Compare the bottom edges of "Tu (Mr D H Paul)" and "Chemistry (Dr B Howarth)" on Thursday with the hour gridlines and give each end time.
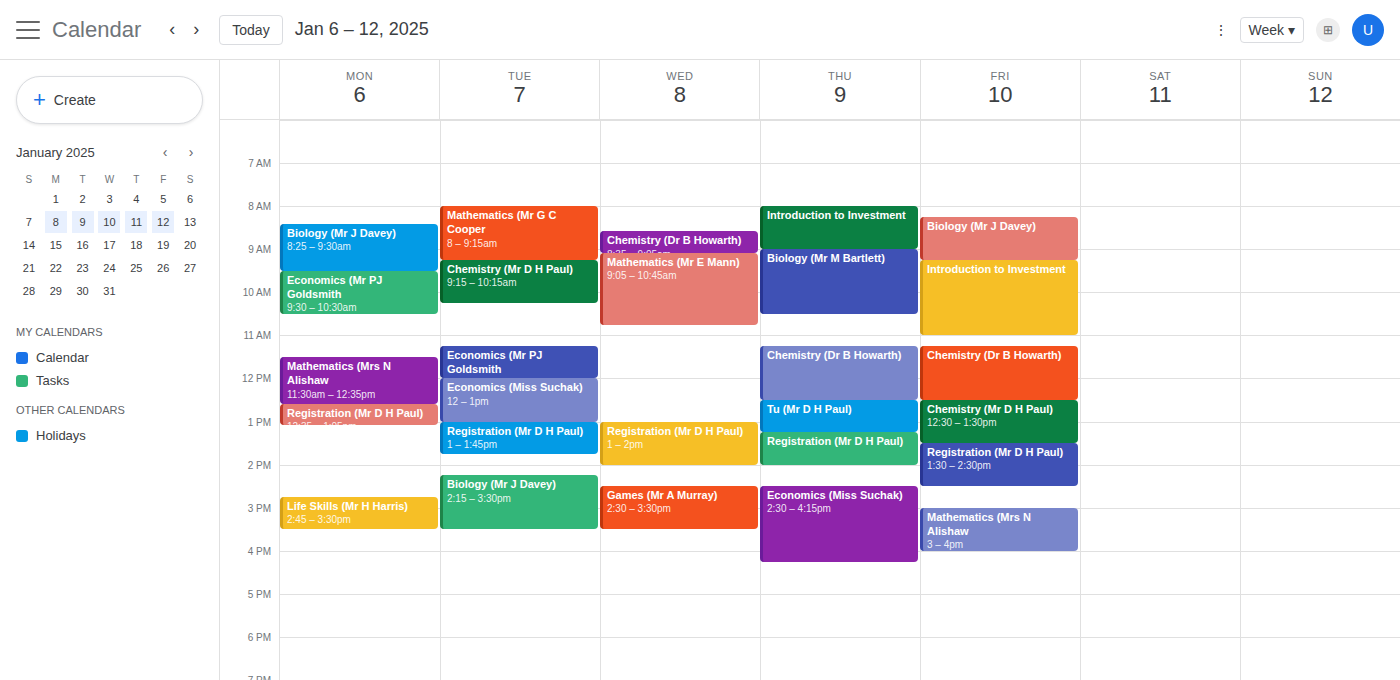
"Tu (Mr D H Paul)": 1:15 PM, neither: a quarter of the way from the 1 PM line to the 2 PM line. "Chemistry (Dr B Howarth)": 12:30 PM, halfway between the 12 PM and 1 PM lines.